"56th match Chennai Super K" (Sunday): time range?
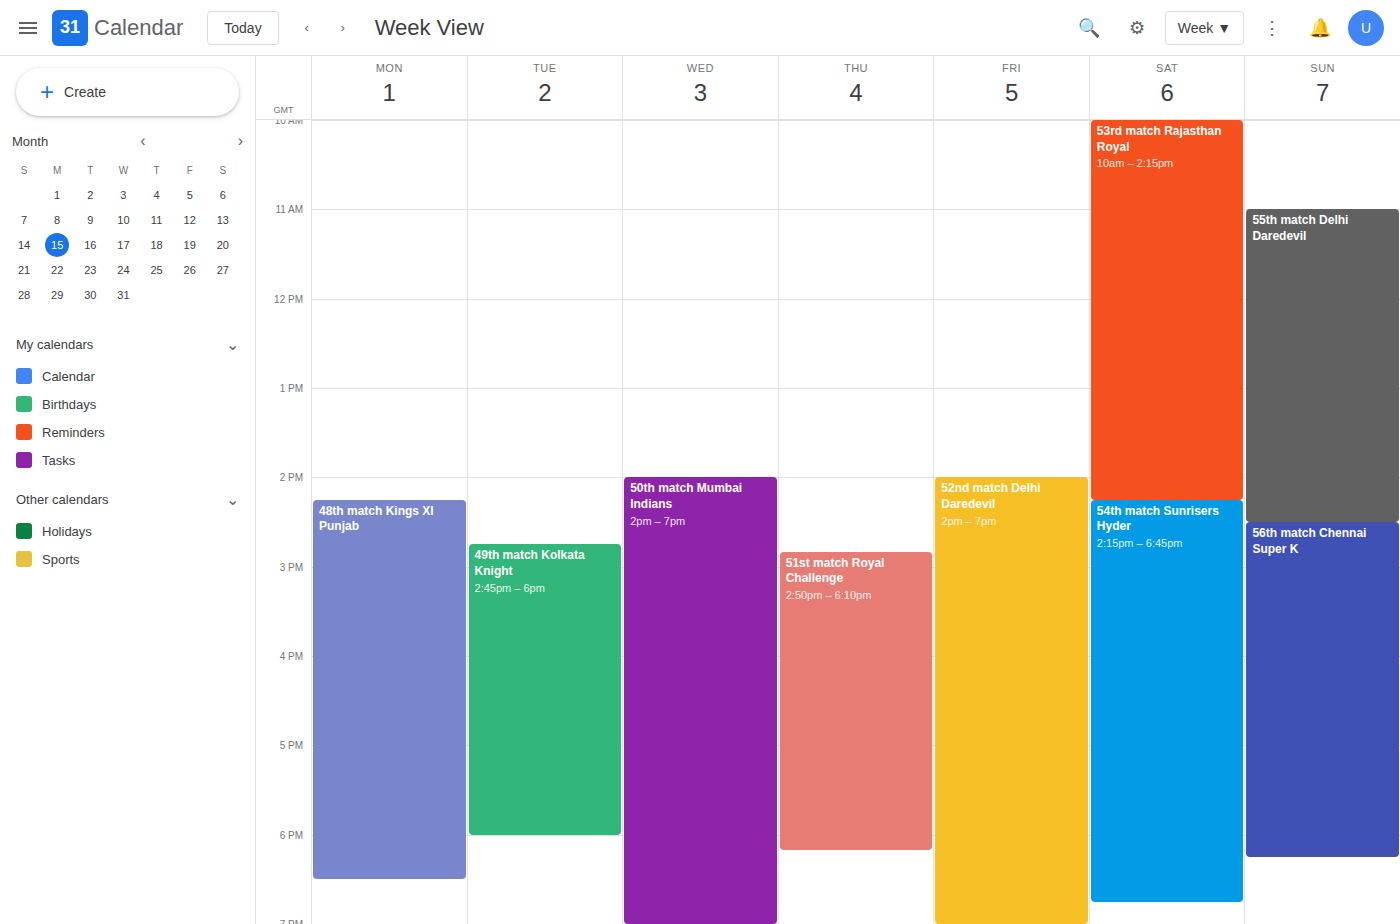
2:30 PM to 6:15 PM